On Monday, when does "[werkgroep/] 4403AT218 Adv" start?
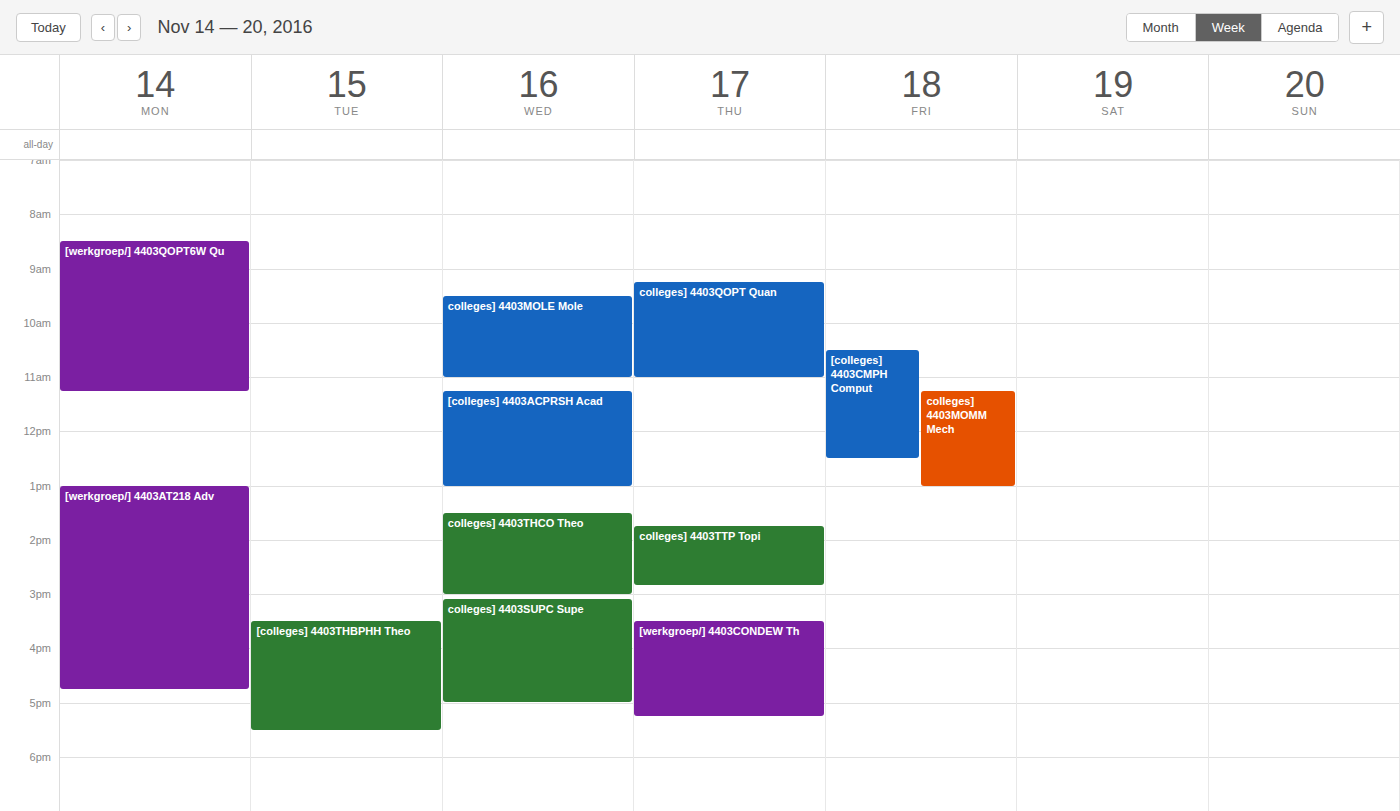
1:00 PM